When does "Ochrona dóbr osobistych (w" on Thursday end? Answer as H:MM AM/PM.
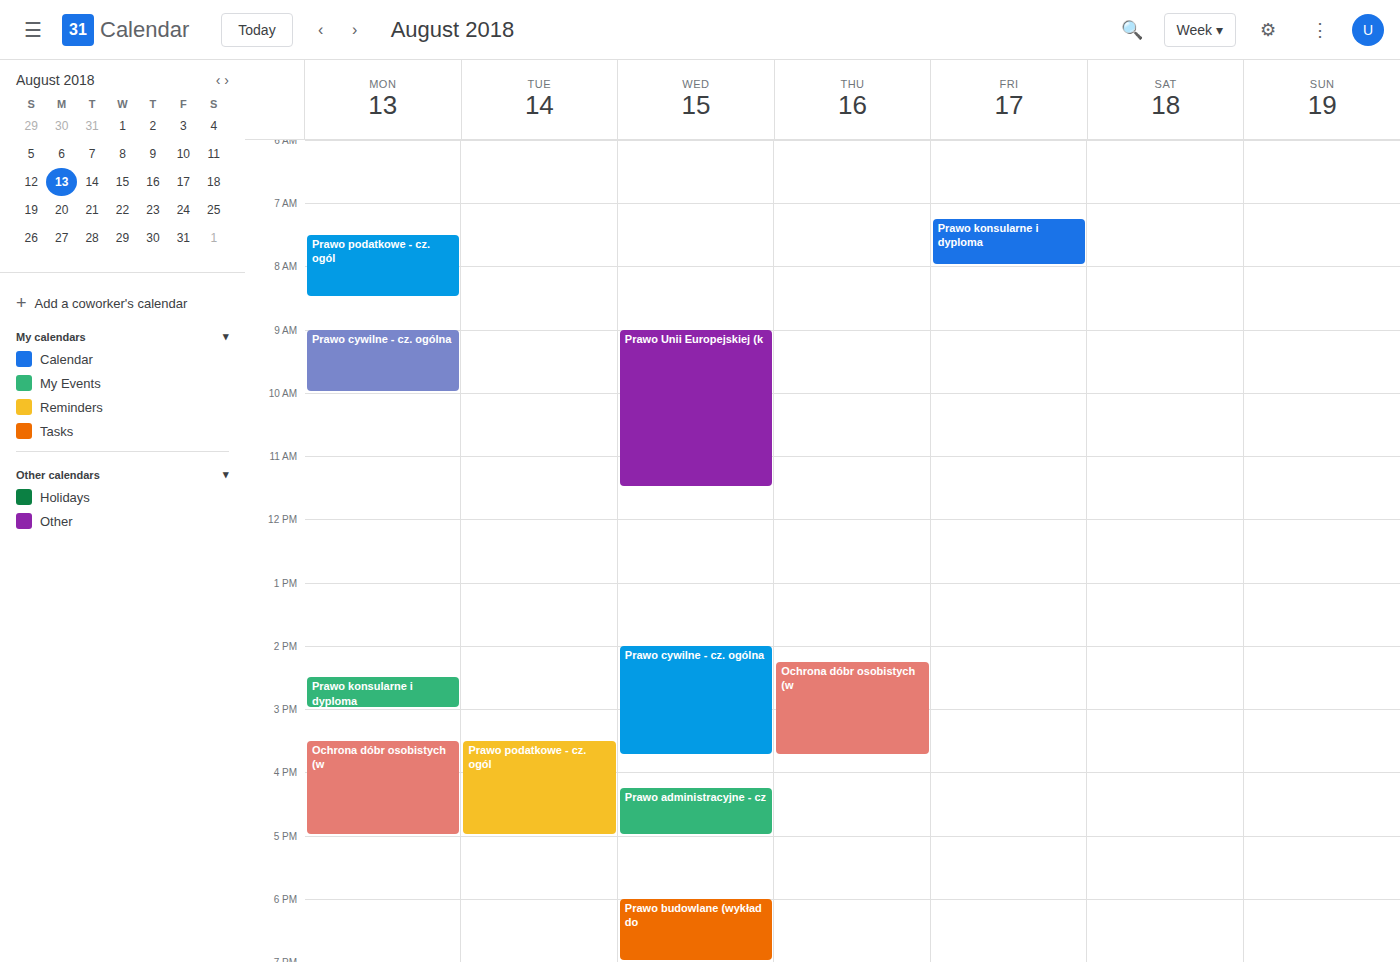
3:45 PM